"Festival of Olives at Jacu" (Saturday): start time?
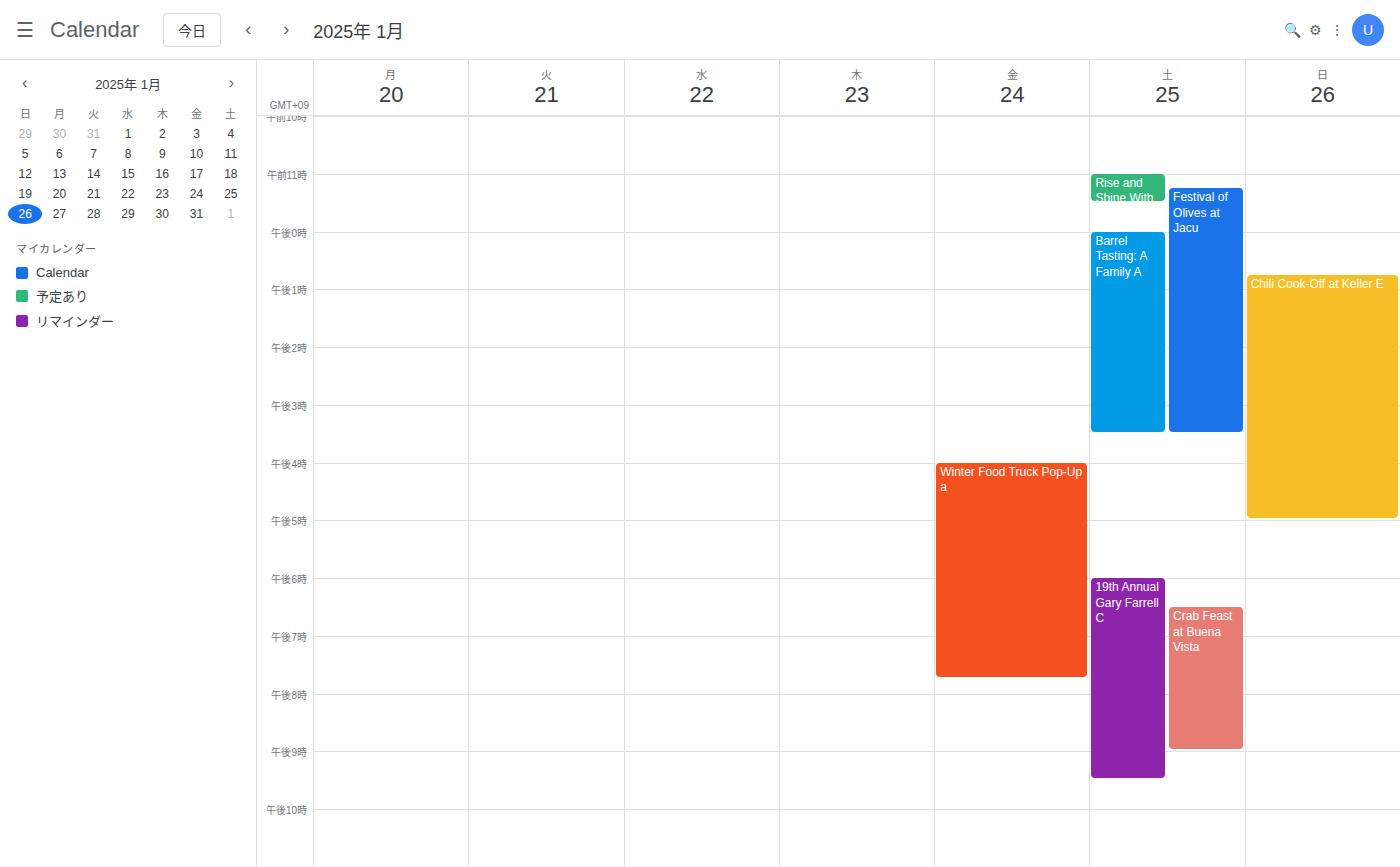
11:15 AM